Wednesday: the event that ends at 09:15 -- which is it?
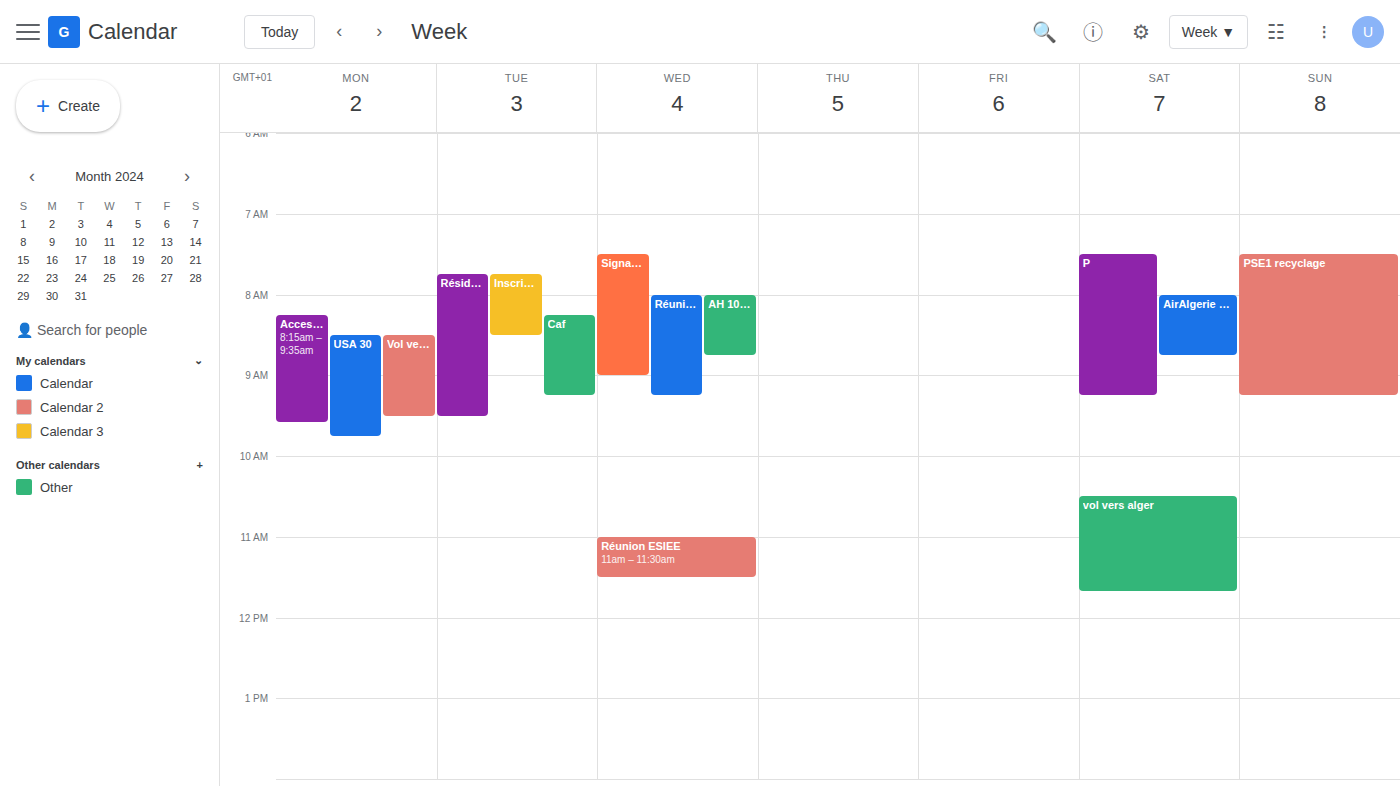
"Réunion Commité de suivi"